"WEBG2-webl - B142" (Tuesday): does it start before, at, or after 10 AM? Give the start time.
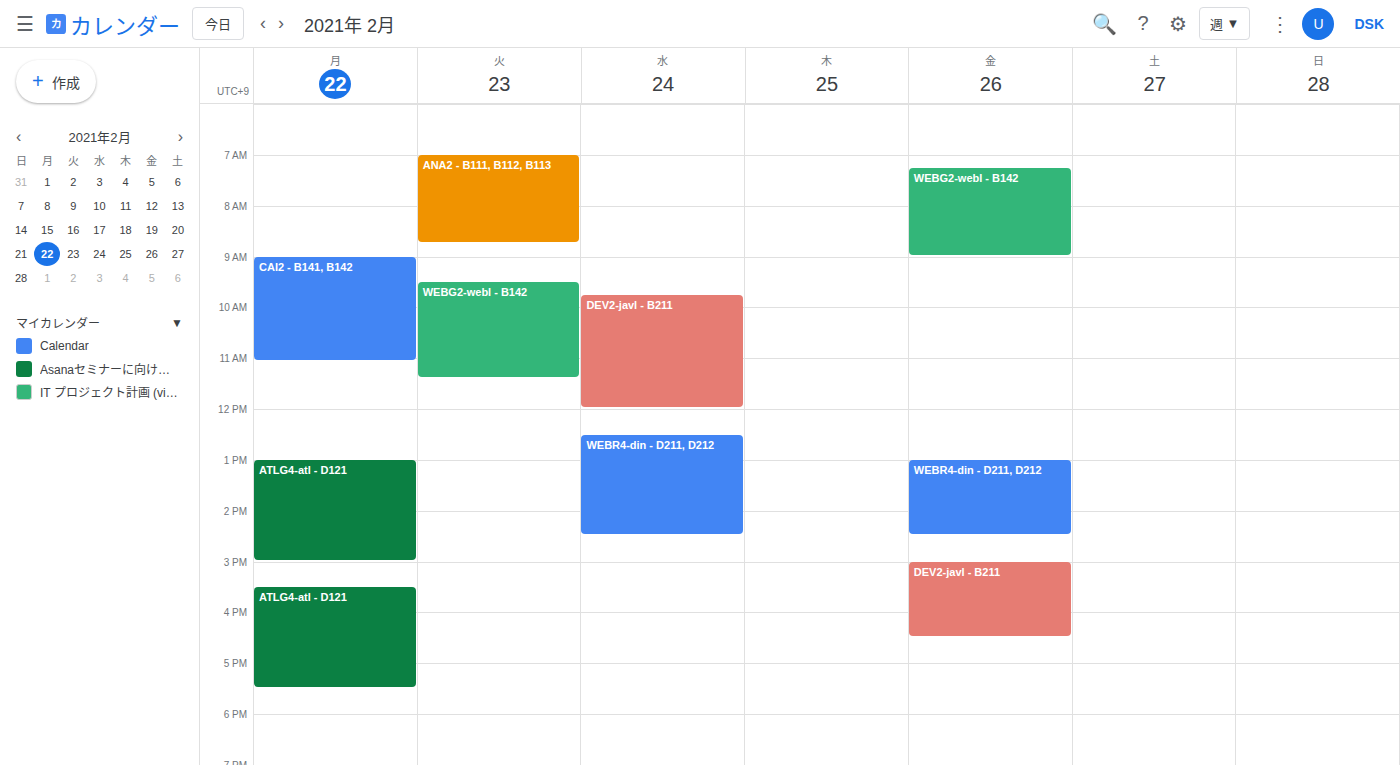
9:30 AM -- before 10 AM, 30 minutes above the 10 AM line.